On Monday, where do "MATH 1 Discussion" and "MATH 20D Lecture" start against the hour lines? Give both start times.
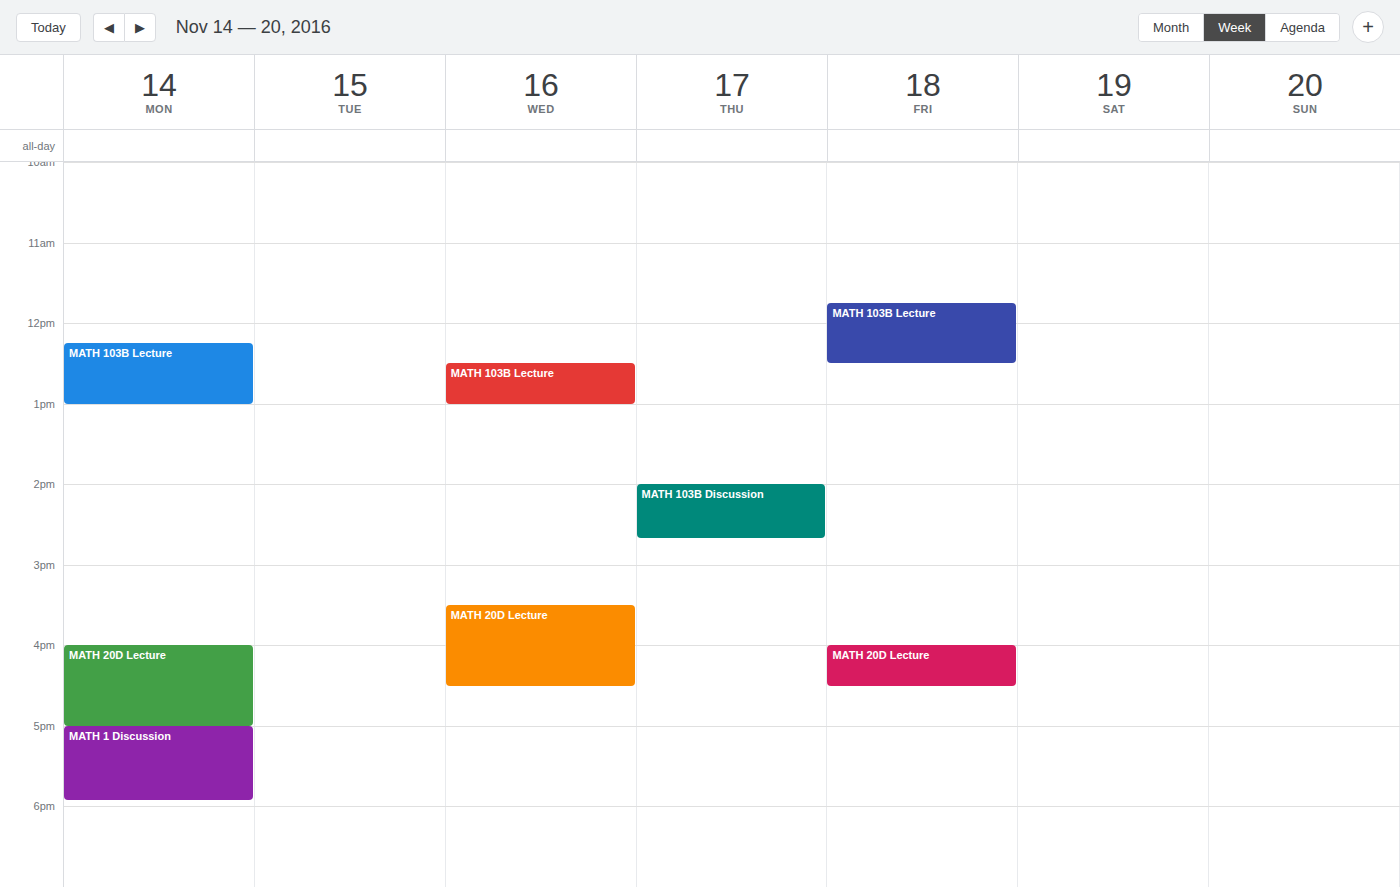
"MATH 1 Discussion": 5:00 PM, exactly on the 5 PM line. "MATH 20D Lecture": 4:00 PM, exactly on the 4 PM line.